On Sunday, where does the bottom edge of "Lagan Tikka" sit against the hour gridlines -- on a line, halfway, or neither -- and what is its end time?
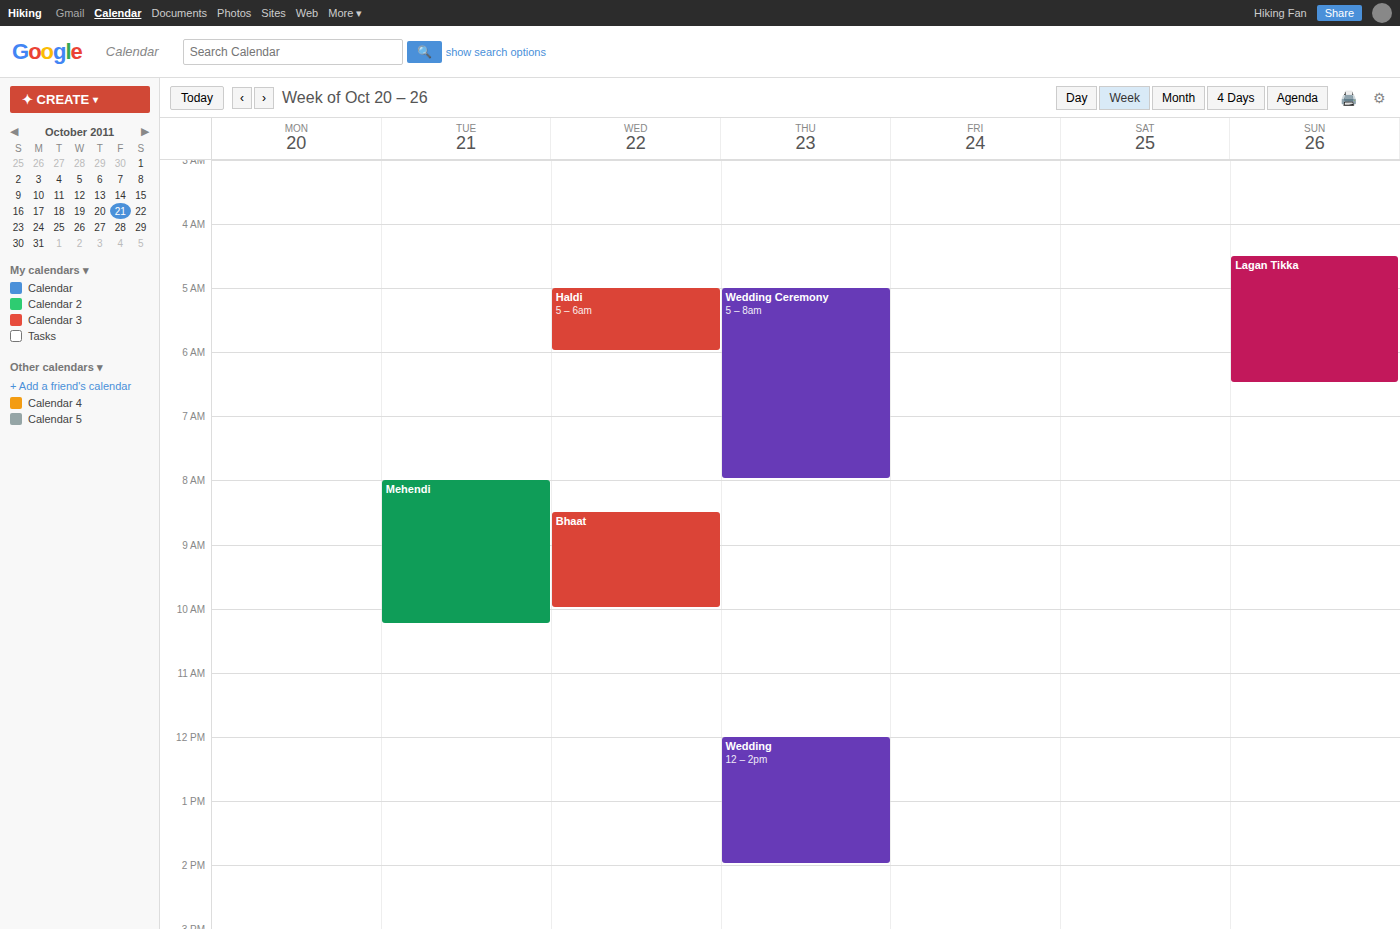
6:30 AM -- halfway between the 6 AM and 7 AM lines.